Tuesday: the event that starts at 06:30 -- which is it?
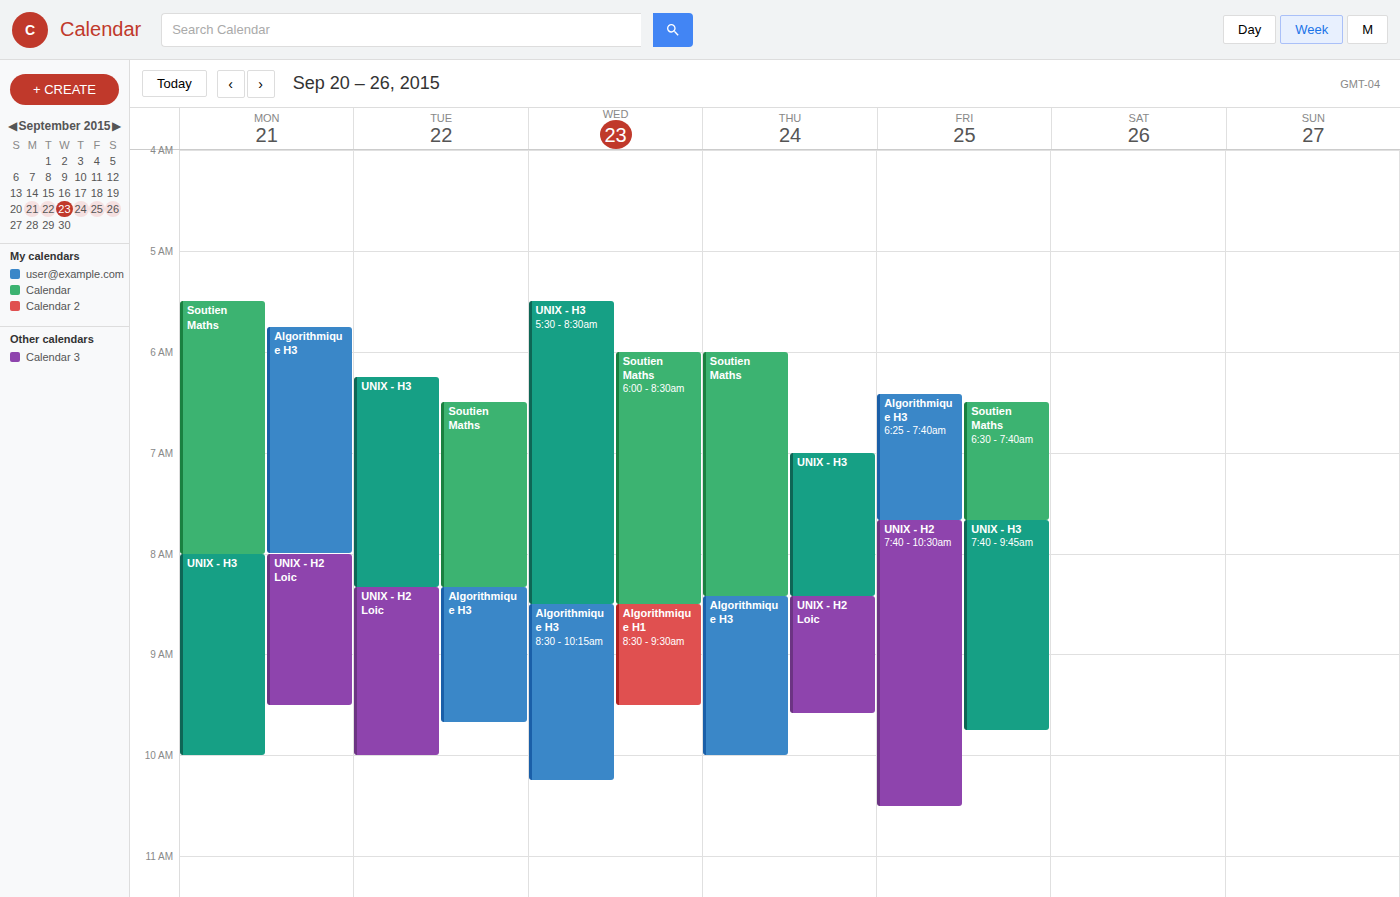
"Soutien Maths"